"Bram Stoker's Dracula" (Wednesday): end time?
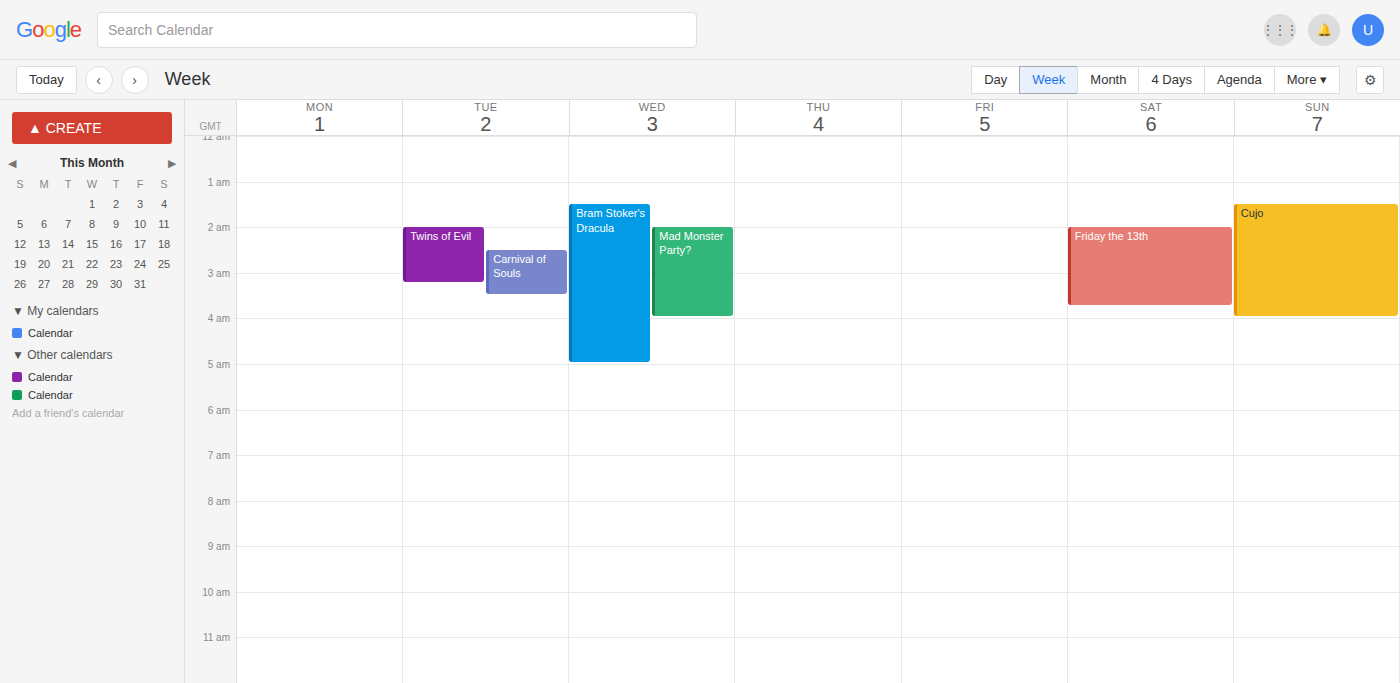
5:00 AM